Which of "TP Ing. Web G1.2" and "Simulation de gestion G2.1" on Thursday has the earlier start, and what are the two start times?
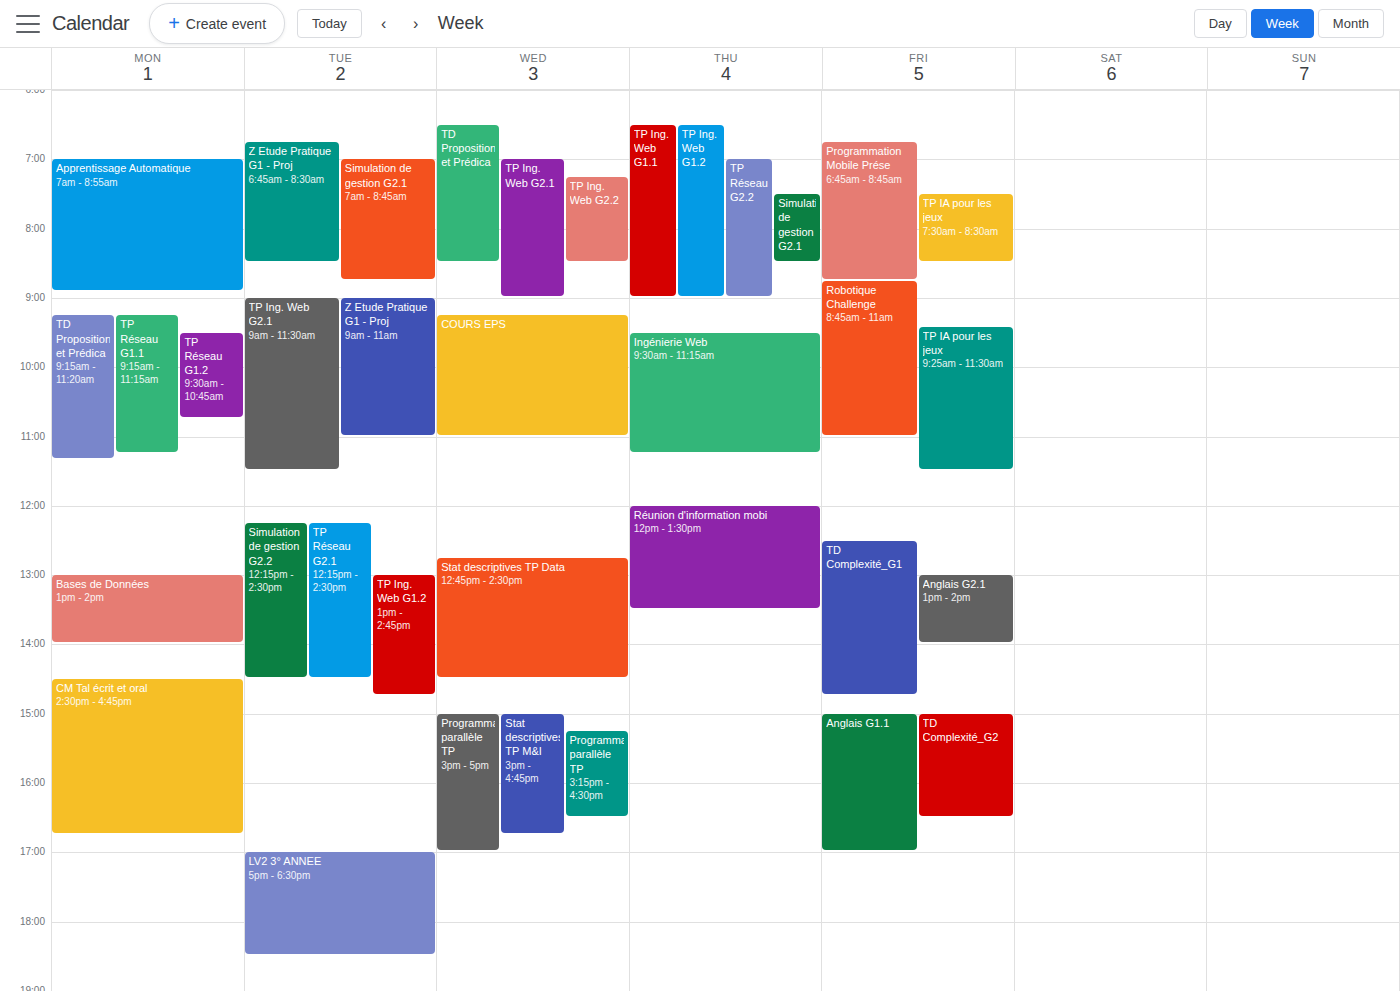
"TP Ing. Web G1.2" 6:30 AM; "Simulation de gestion G2.1" 7:30 AM.